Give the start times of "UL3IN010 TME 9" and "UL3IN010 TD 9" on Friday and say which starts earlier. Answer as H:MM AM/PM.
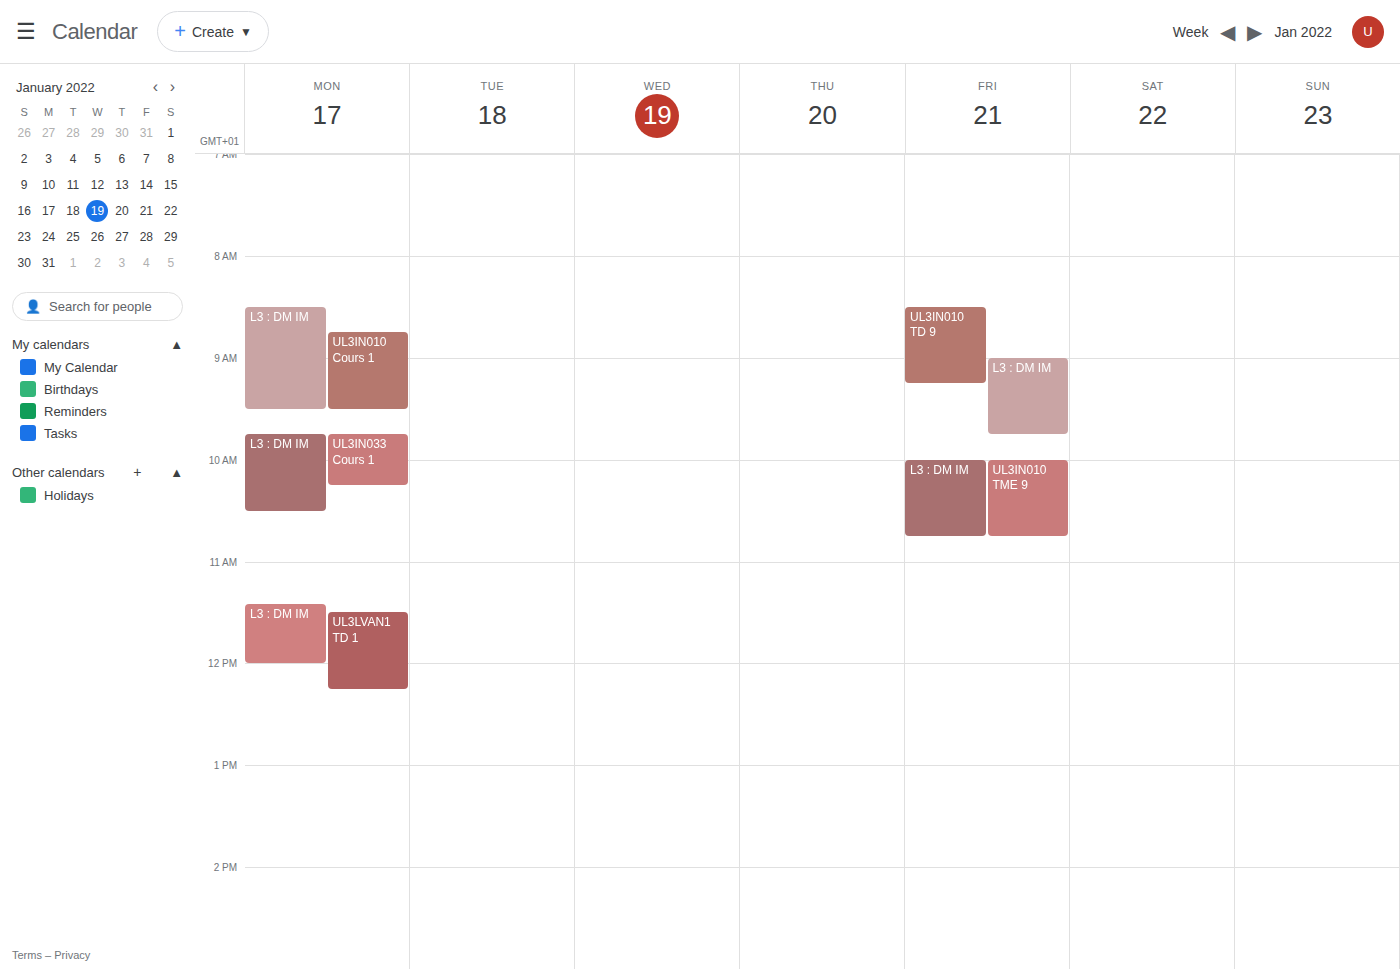
"UL3IN010 TD 9" 8:30 AM; "UL3IN010 TME 9" 10:00 AM.